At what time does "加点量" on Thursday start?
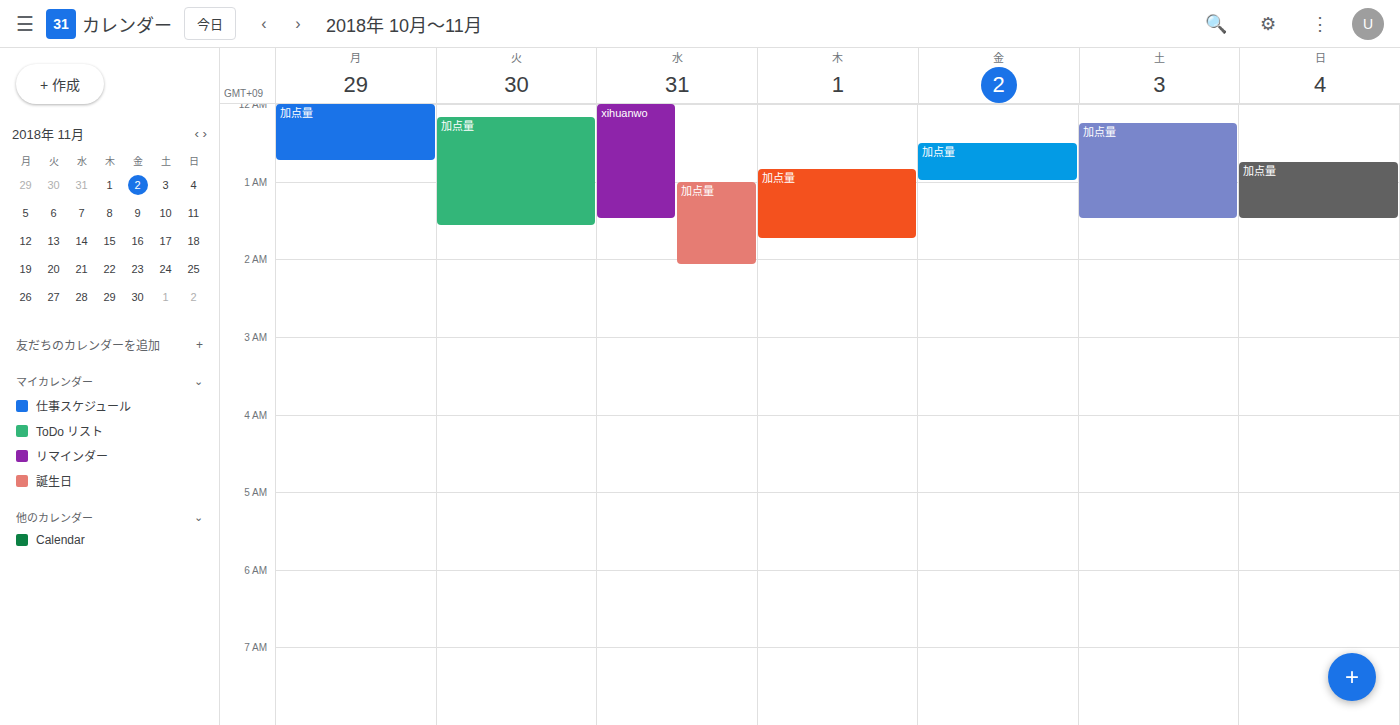
12:50 AM